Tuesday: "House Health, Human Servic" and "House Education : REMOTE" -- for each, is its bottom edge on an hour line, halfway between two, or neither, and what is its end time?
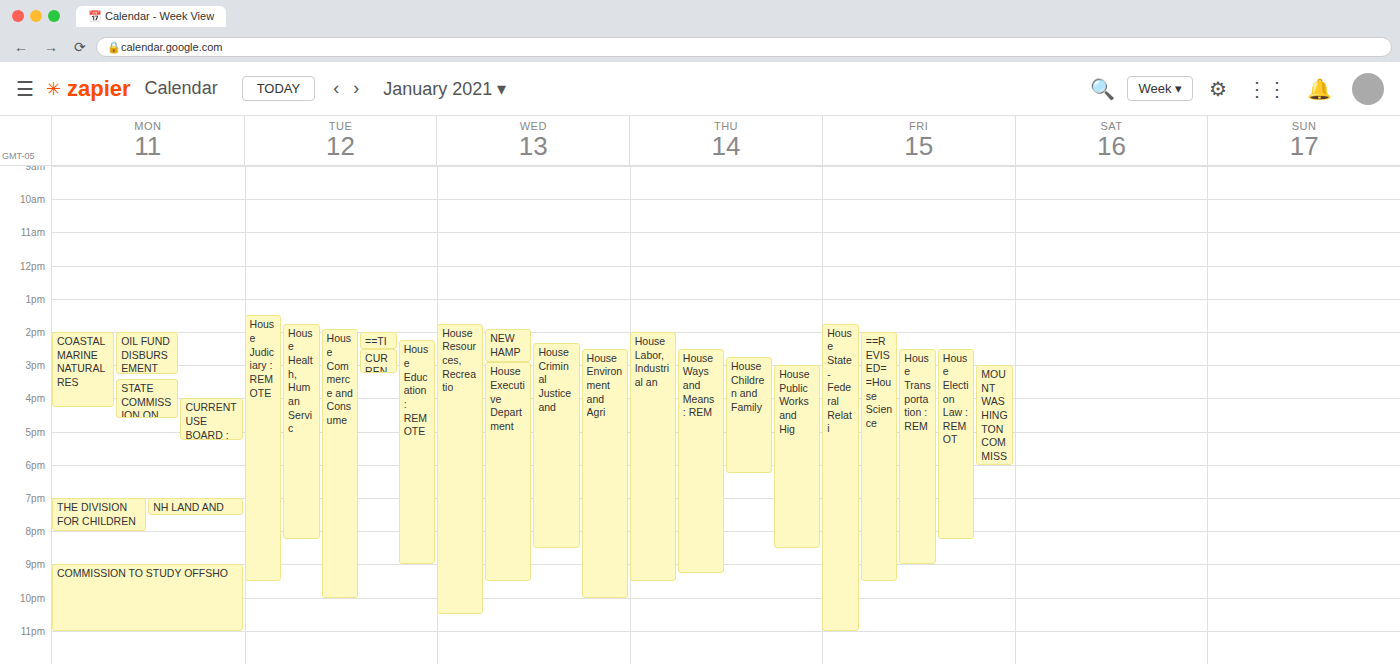
"House Health, Human Servic": 8:15 PM, neither: a quarter of the way from the 8 PM line to the 9 PM line. "House Education : REMOTE": 9:00 PM, exactly on the 9 PM line.